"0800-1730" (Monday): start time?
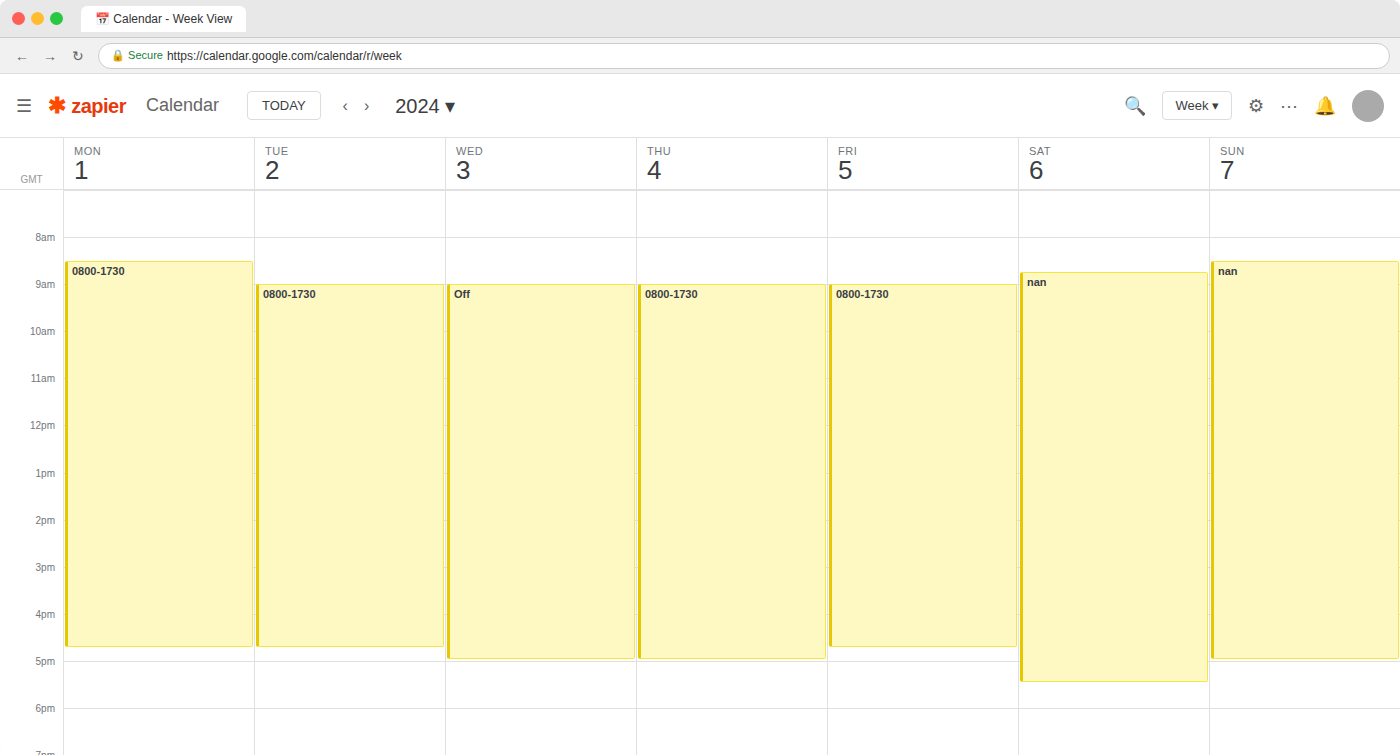
8:30 AM